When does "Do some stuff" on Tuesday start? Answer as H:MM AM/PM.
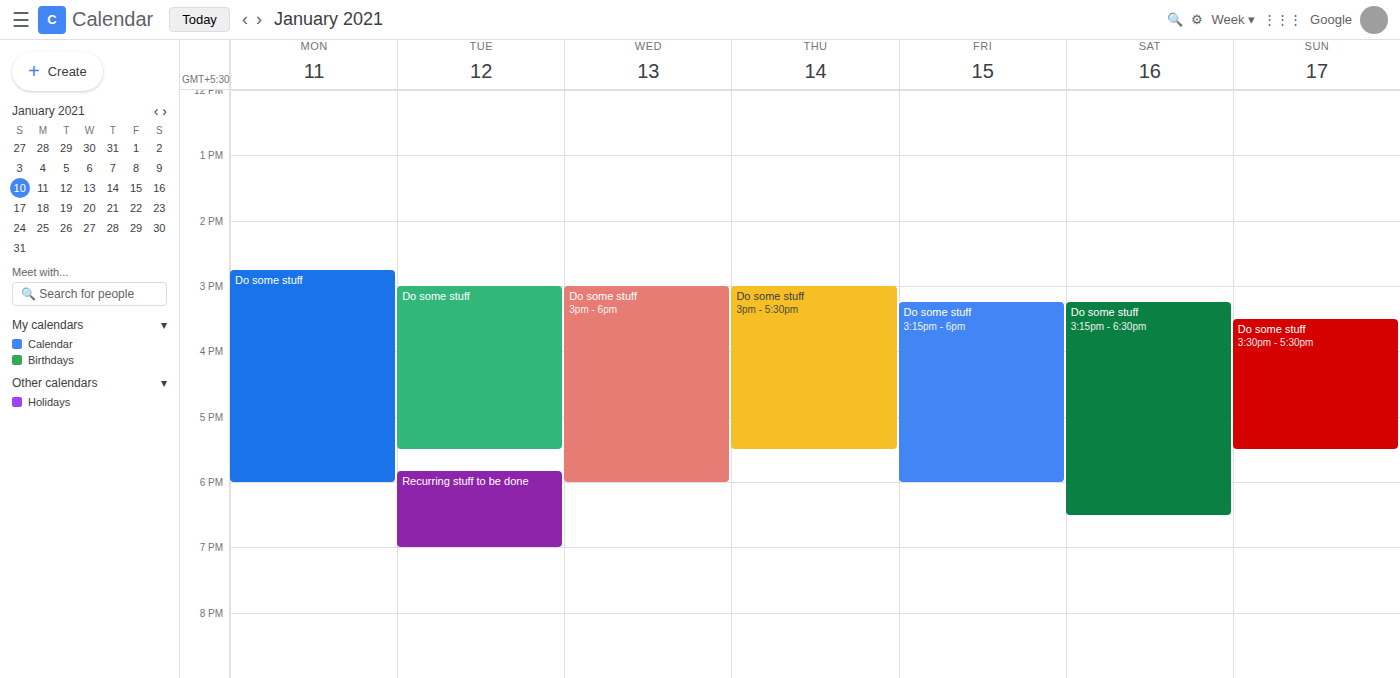
3:00 PM